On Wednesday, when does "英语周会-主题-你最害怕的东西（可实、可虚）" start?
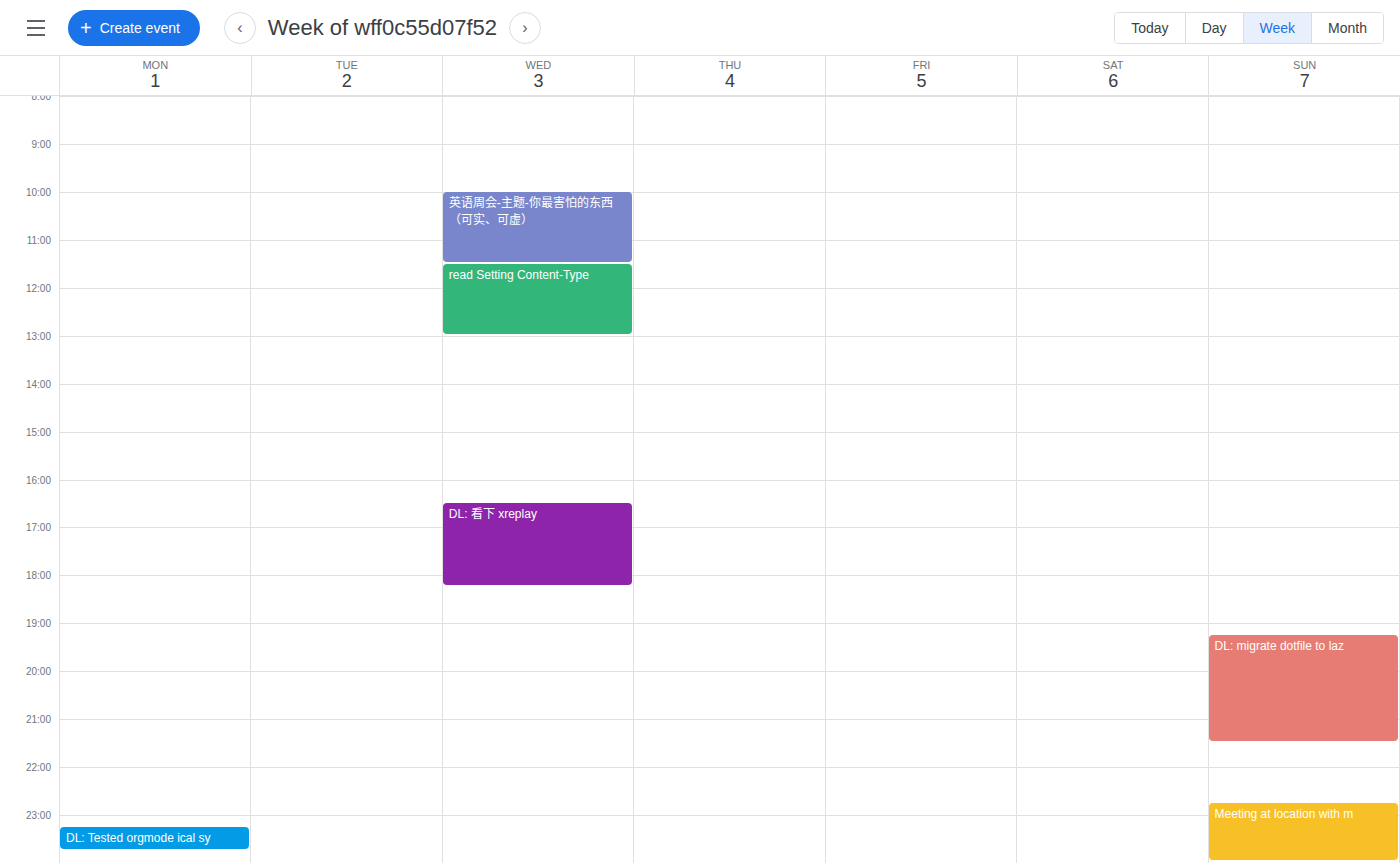
10:00 AM